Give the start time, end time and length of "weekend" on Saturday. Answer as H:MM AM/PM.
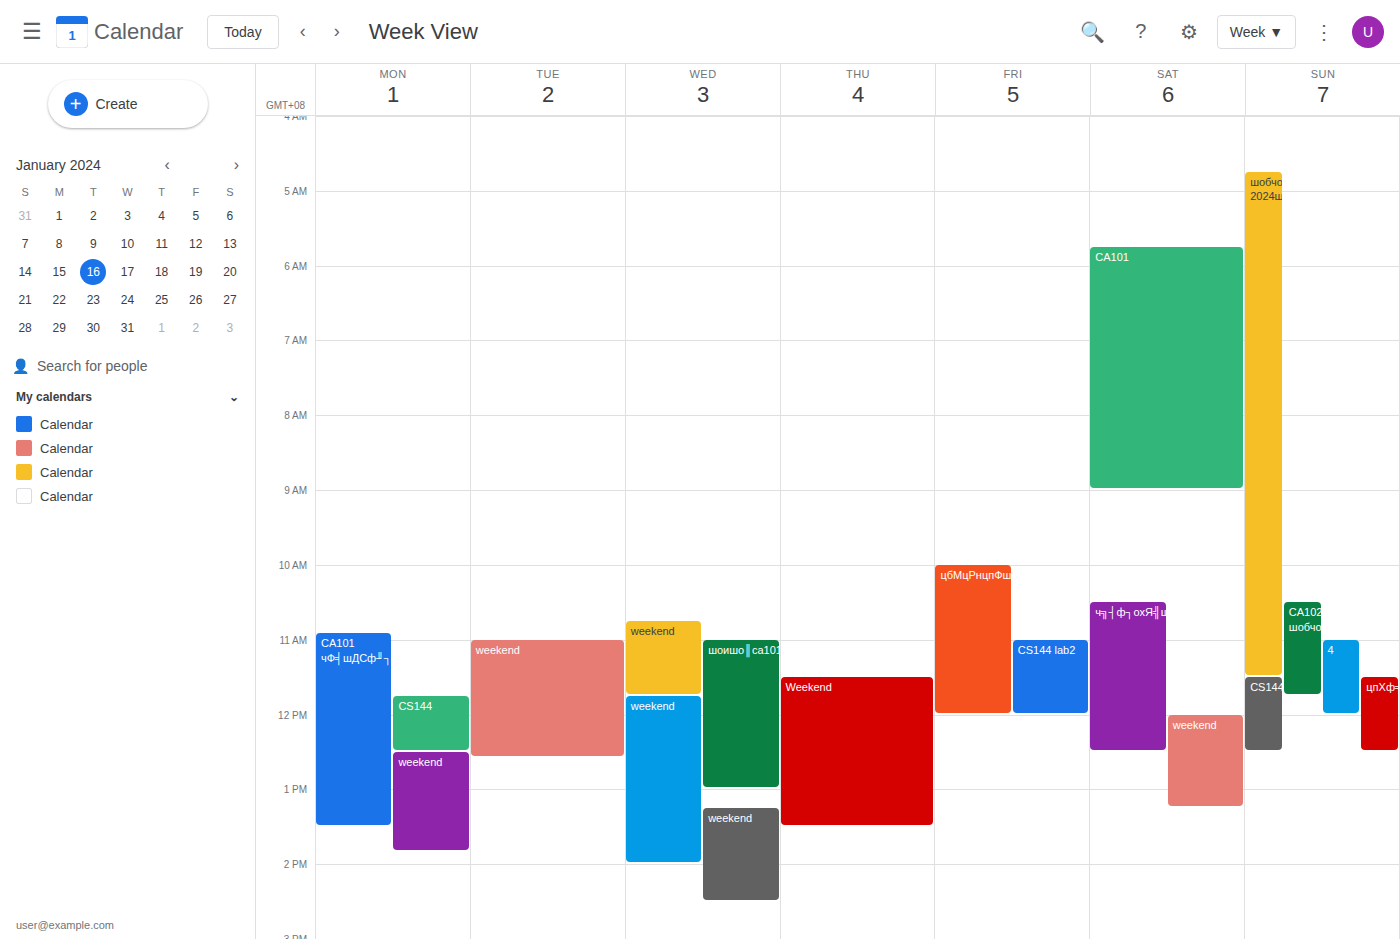
12:00 PM to 1:15 PM, 1 hour 15 minutes